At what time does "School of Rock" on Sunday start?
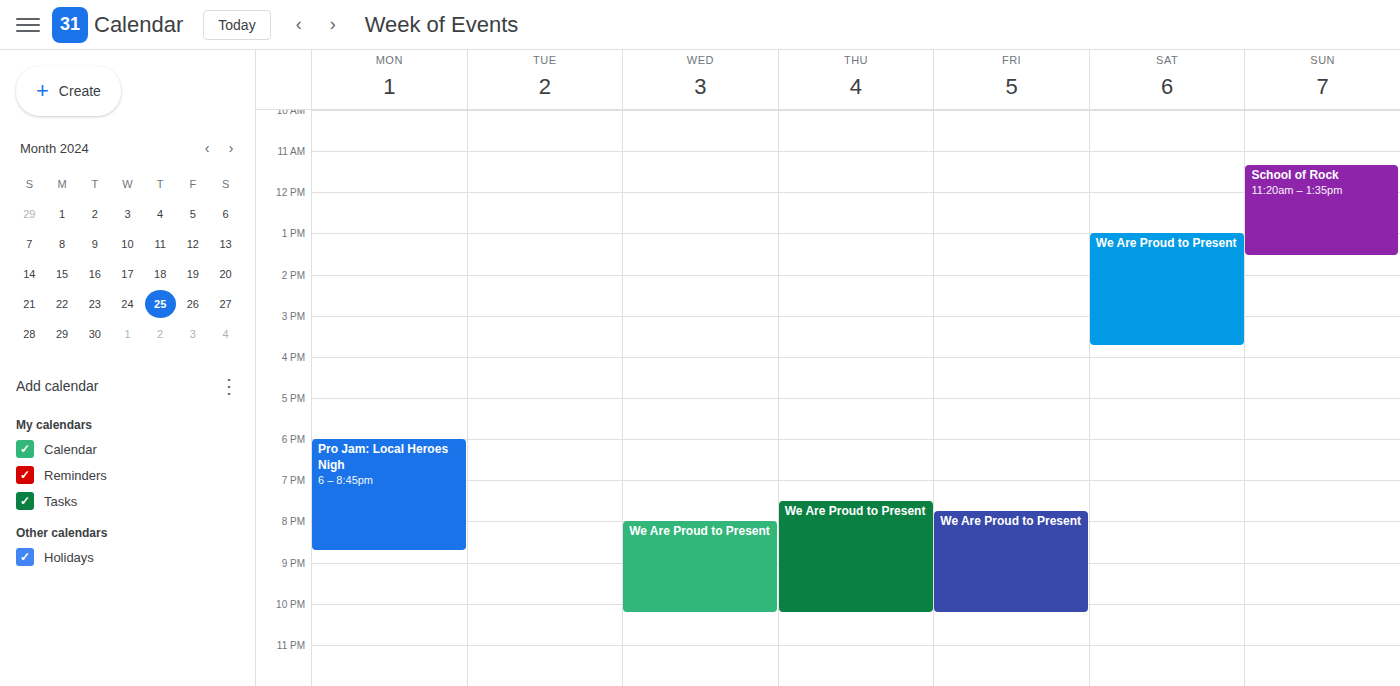
11:20 AM